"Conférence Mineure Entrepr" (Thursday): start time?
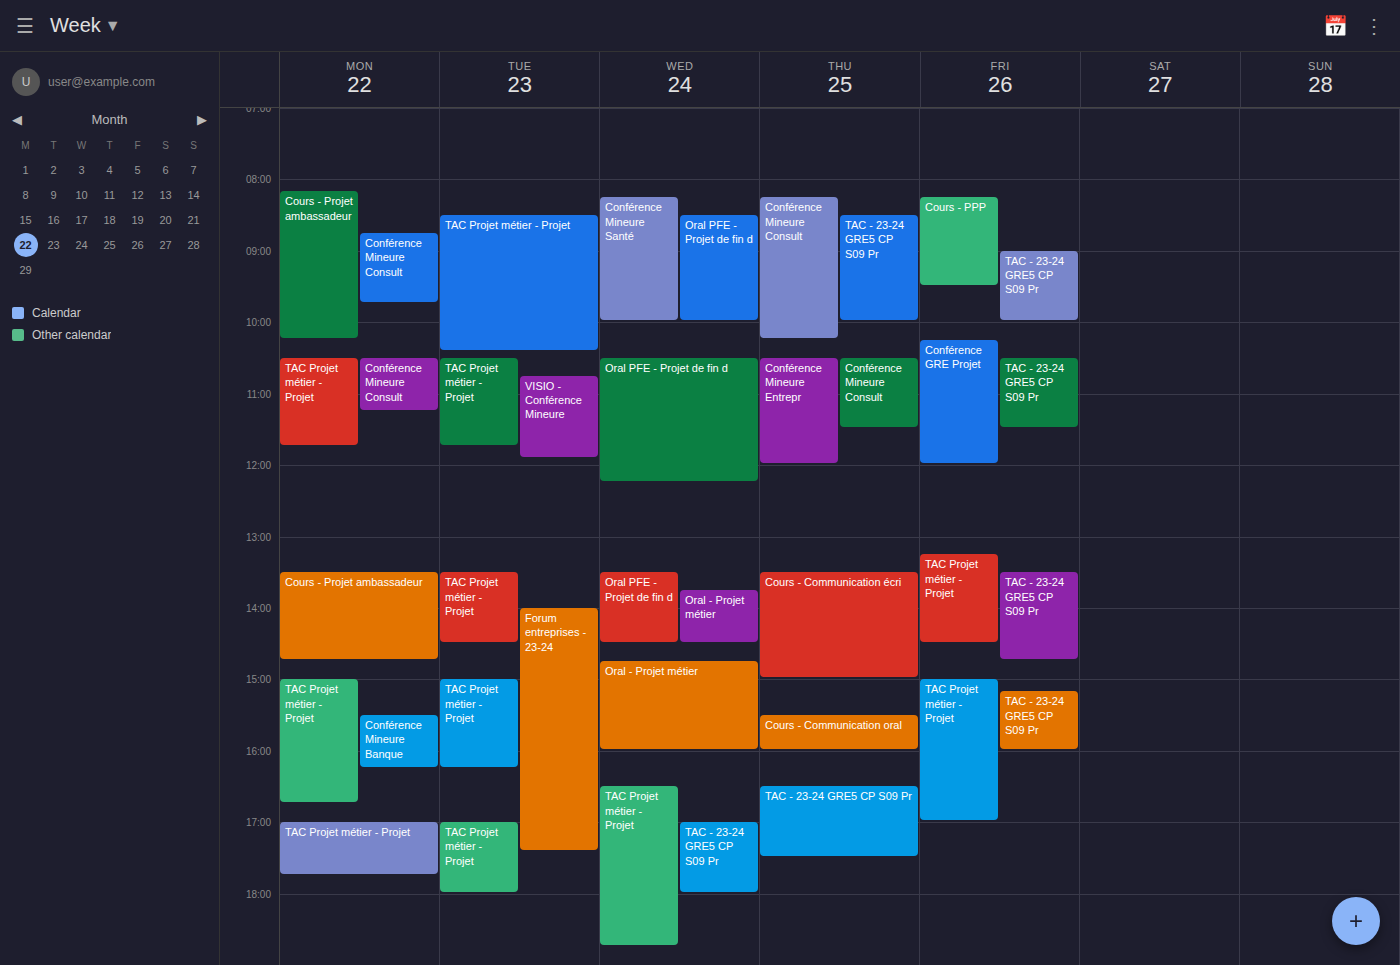
10:30 AM